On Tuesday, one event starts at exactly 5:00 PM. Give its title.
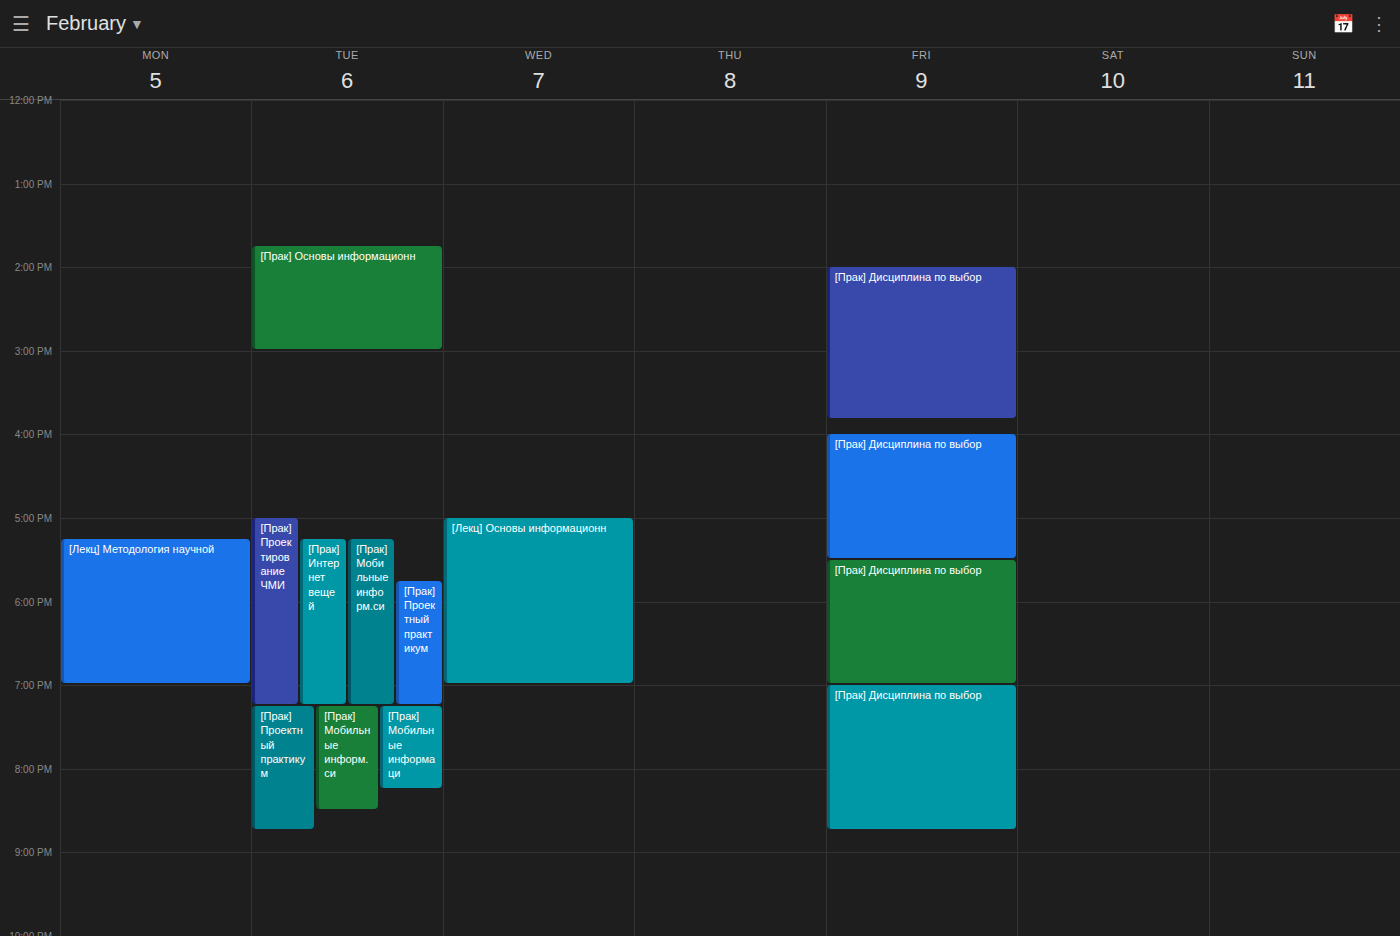
"[Прак] Проектирование ЧМИ"